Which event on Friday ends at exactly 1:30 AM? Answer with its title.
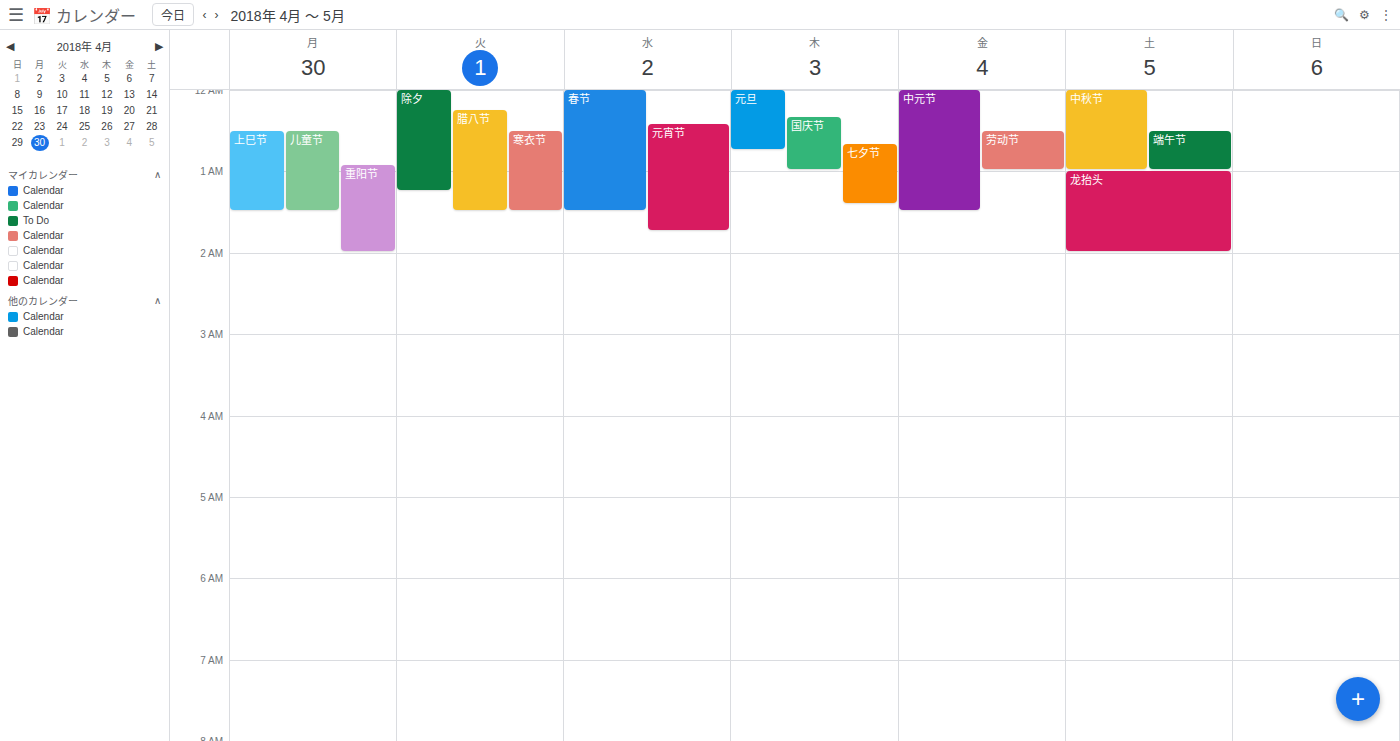
"中元节"